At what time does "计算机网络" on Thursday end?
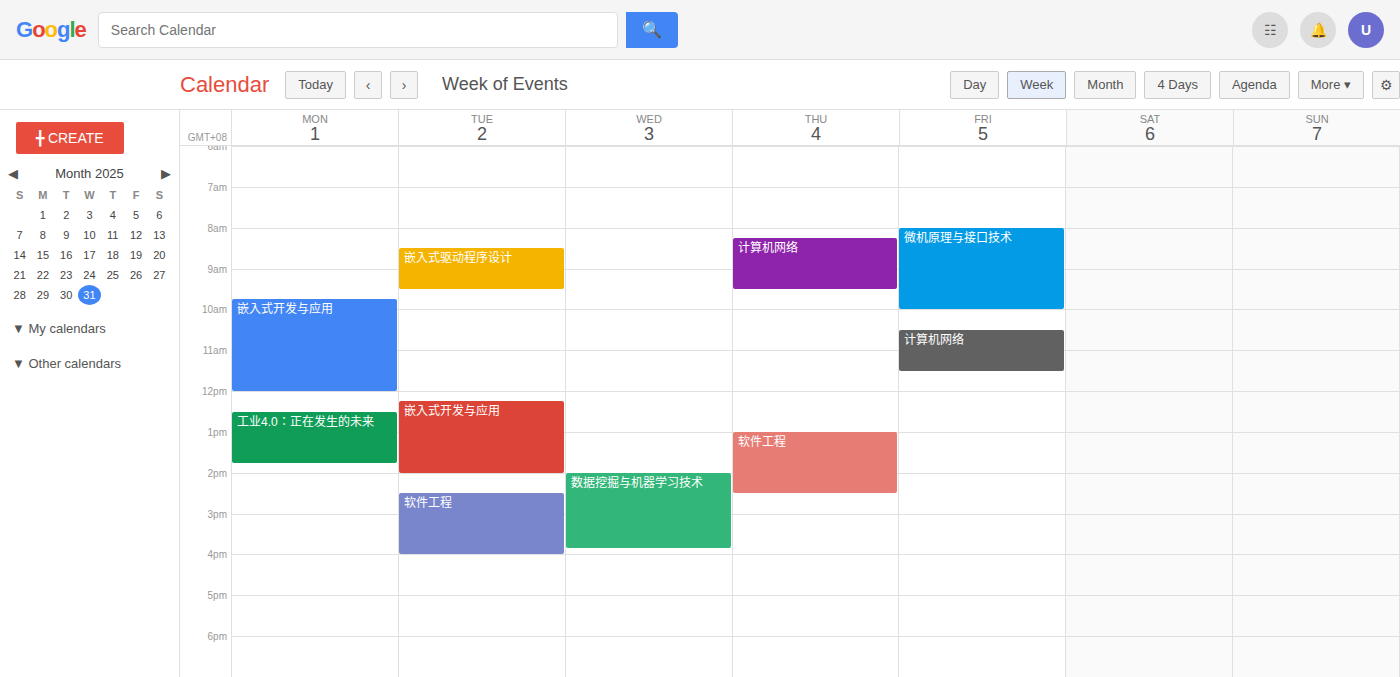
9:30 AM